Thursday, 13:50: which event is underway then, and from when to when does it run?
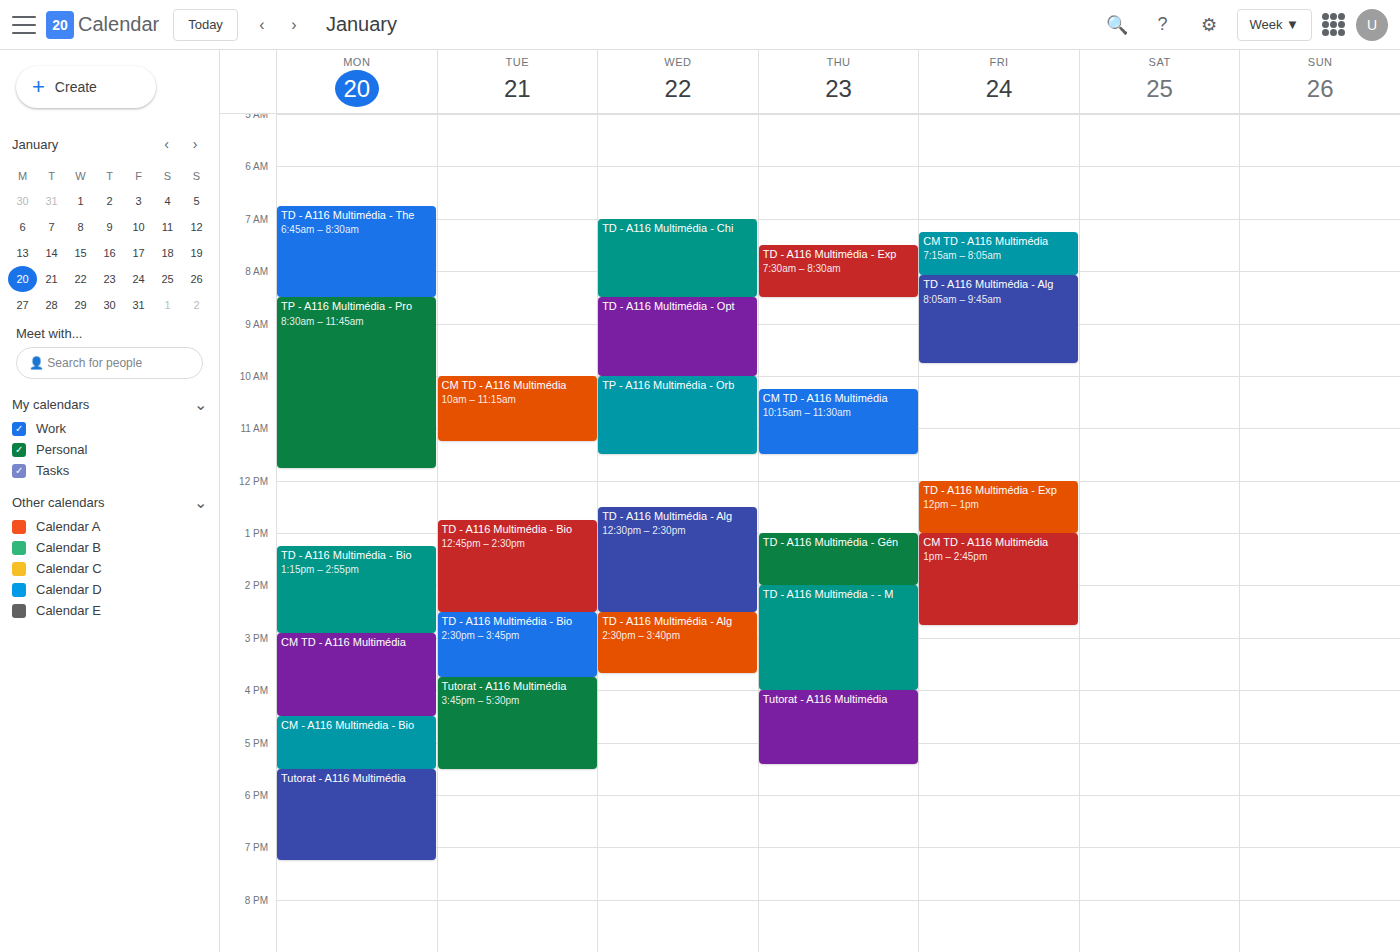
"TD - A116 Multimédia - Gén", 13:00 to 14:00